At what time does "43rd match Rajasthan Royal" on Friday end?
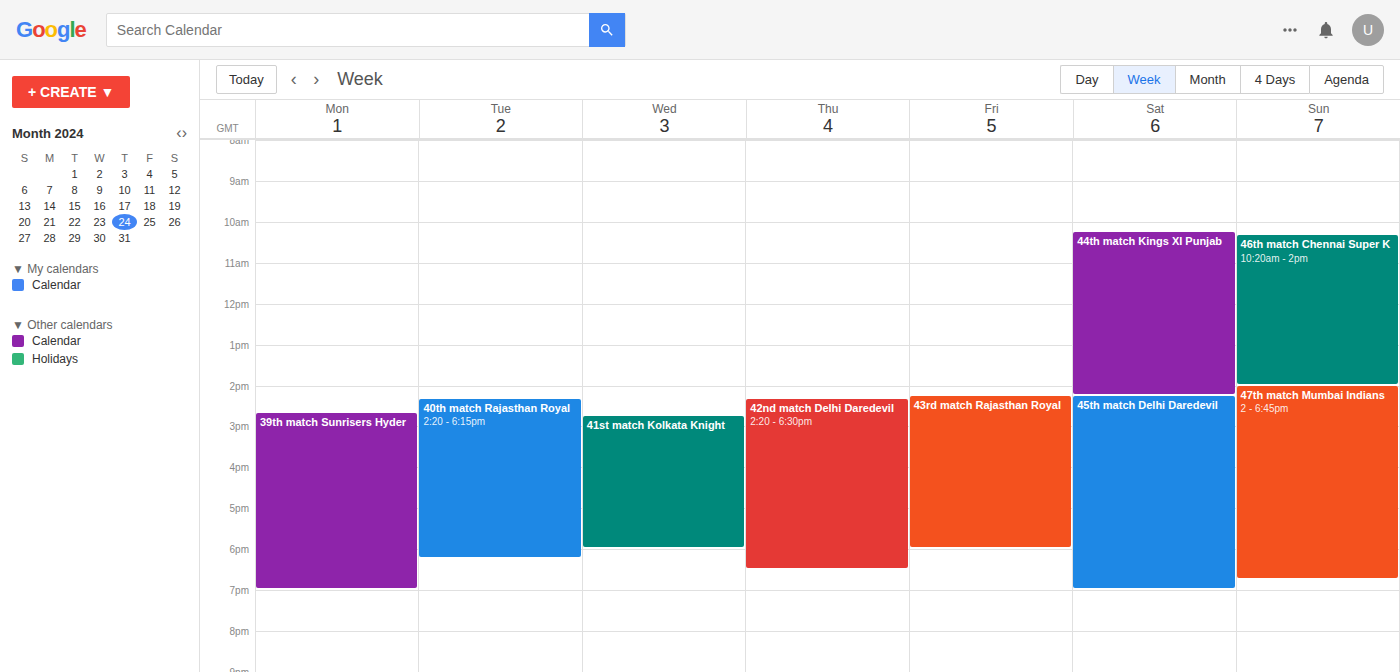
6:00 PM